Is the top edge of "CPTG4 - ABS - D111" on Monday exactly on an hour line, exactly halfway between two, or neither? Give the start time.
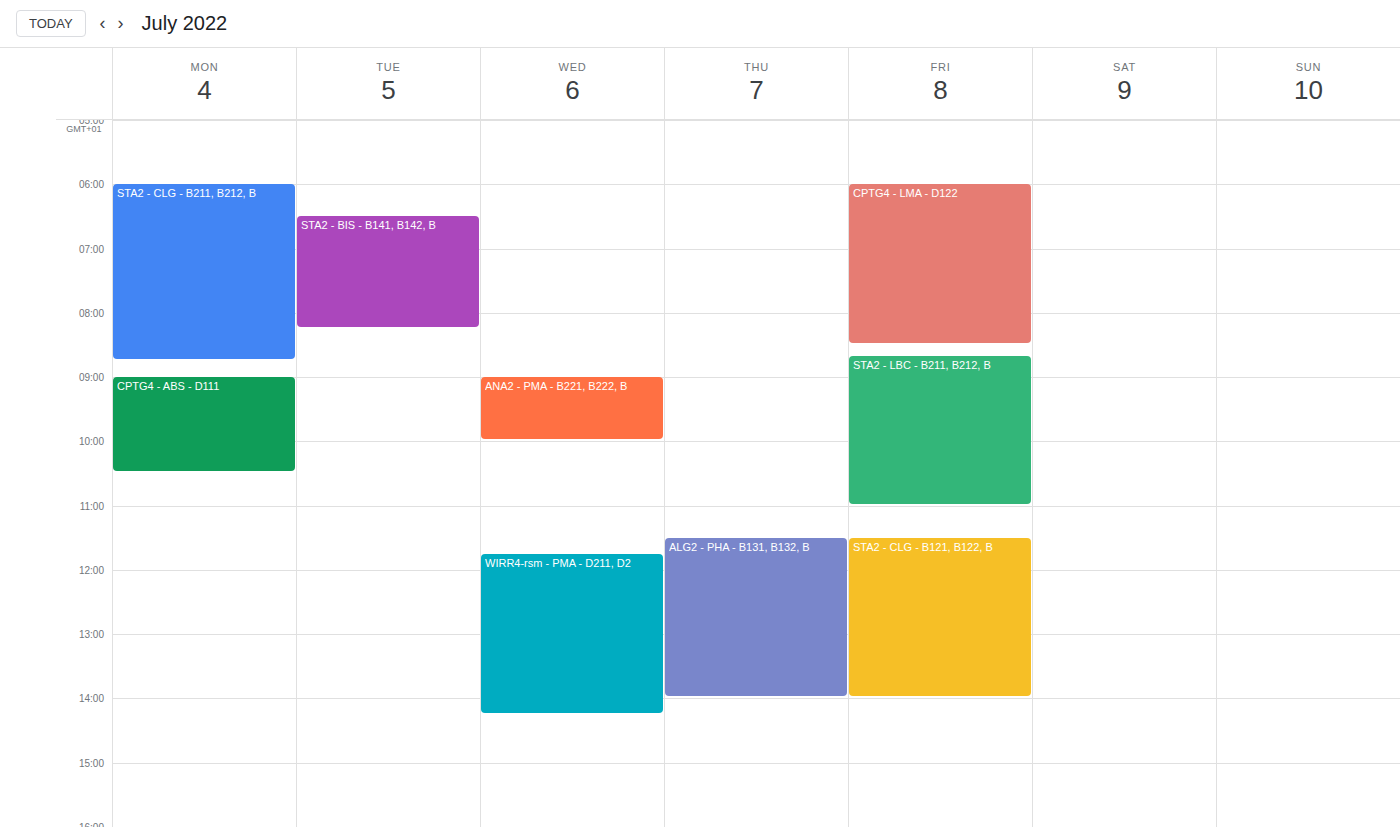
09:00 -- exactly on the 09:00 line.